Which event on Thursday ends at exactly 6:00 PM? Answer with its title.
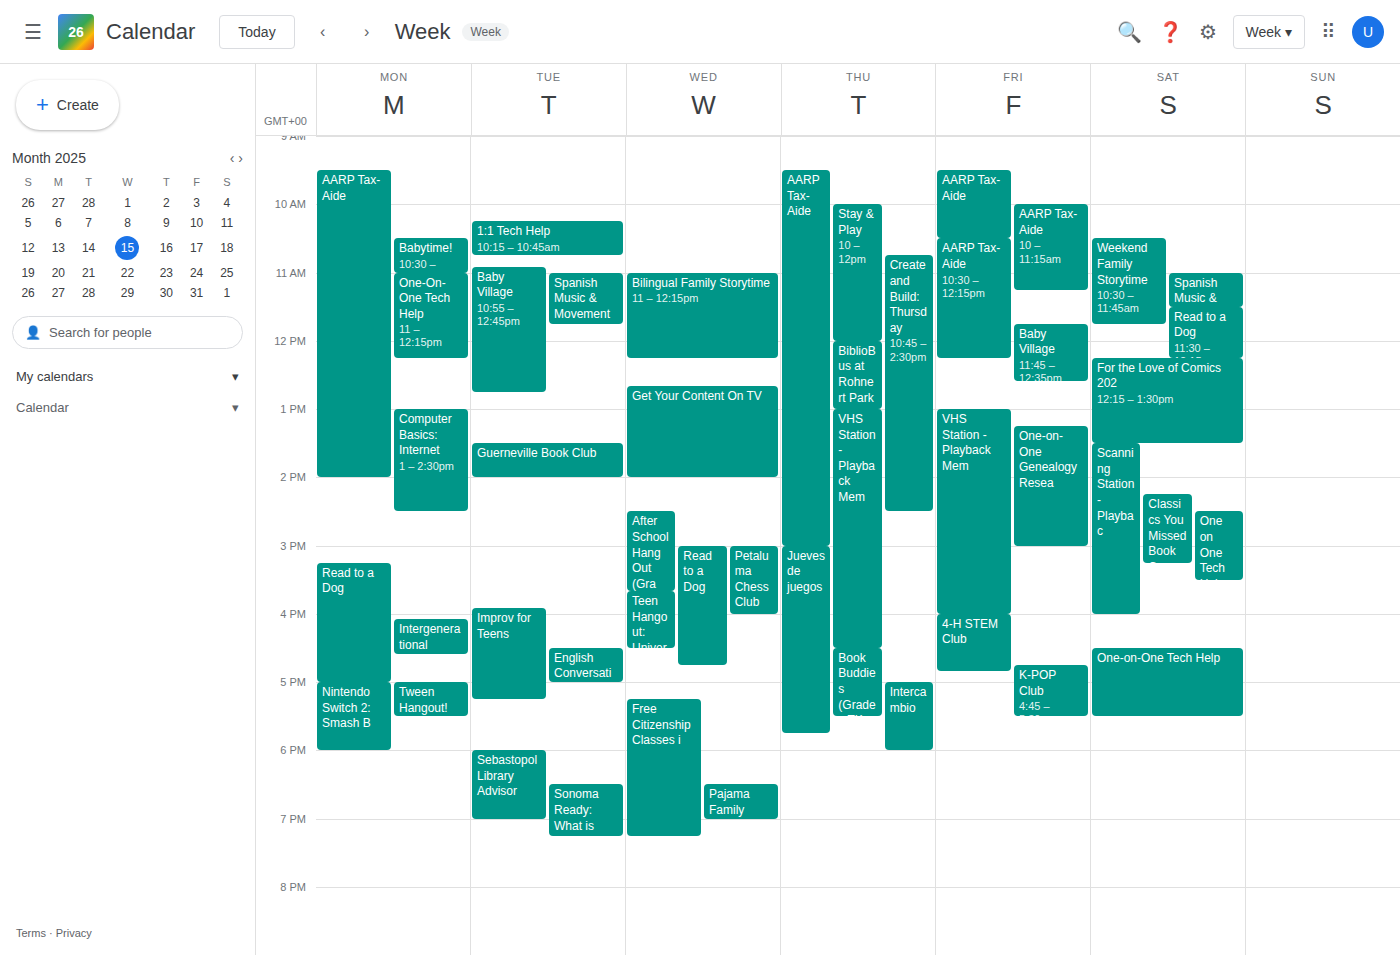
"Intercambio"